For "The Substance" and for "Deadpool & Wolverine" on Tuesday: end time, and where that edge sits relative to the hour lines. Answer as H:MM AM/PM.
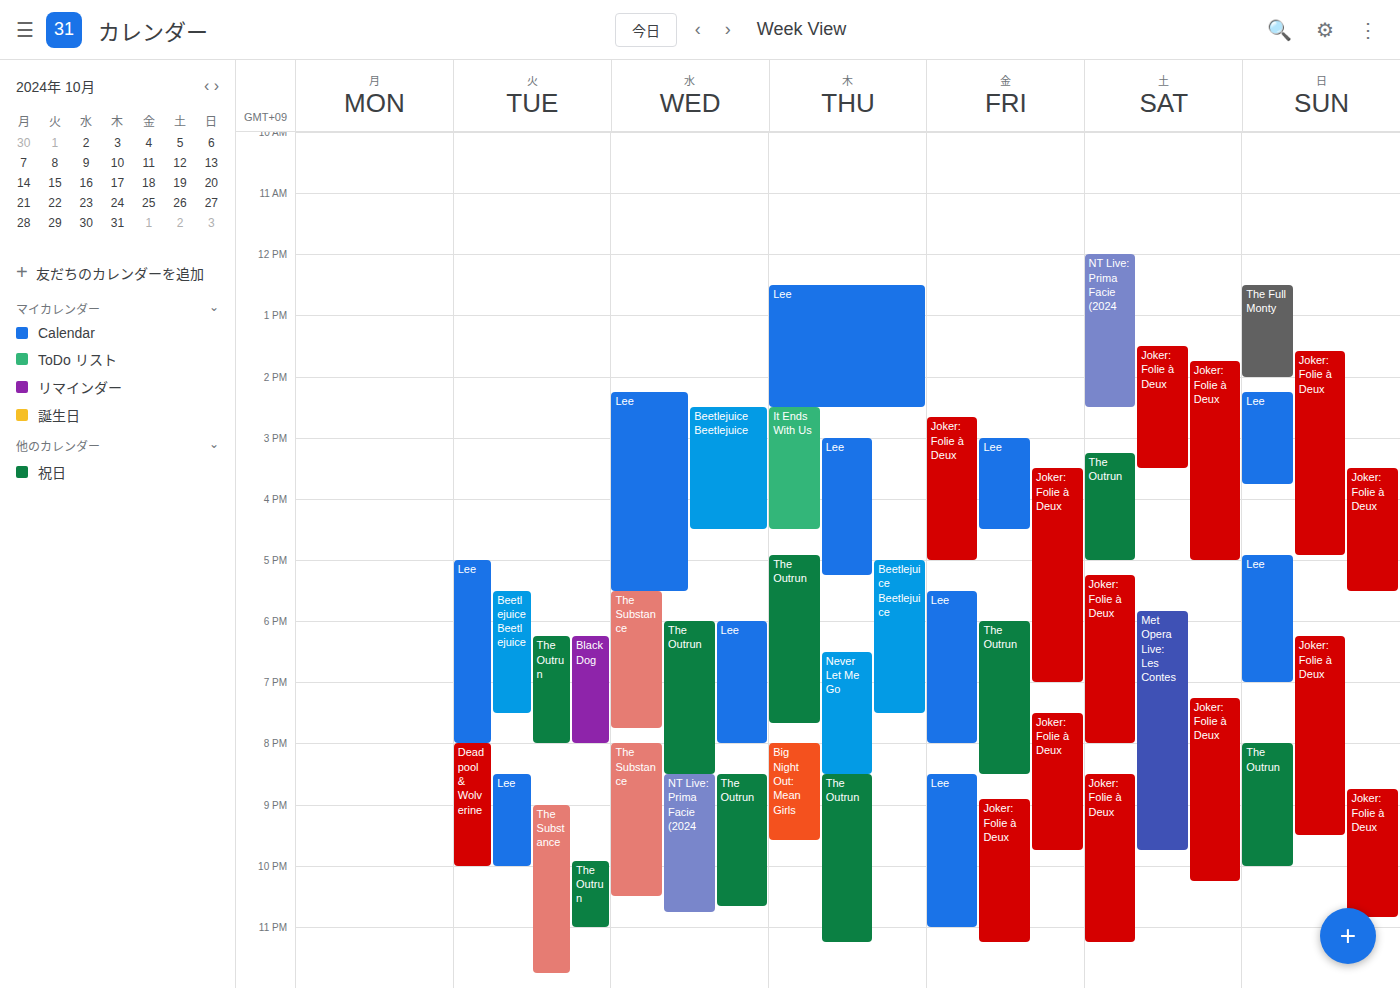
"The Substance": 11:45 PM, neither: three quarters of the way from the 11 PM line to the 12 AM line. "Deadpool & Wolverine": 10:00 PM, exactly on the 10 PM line.